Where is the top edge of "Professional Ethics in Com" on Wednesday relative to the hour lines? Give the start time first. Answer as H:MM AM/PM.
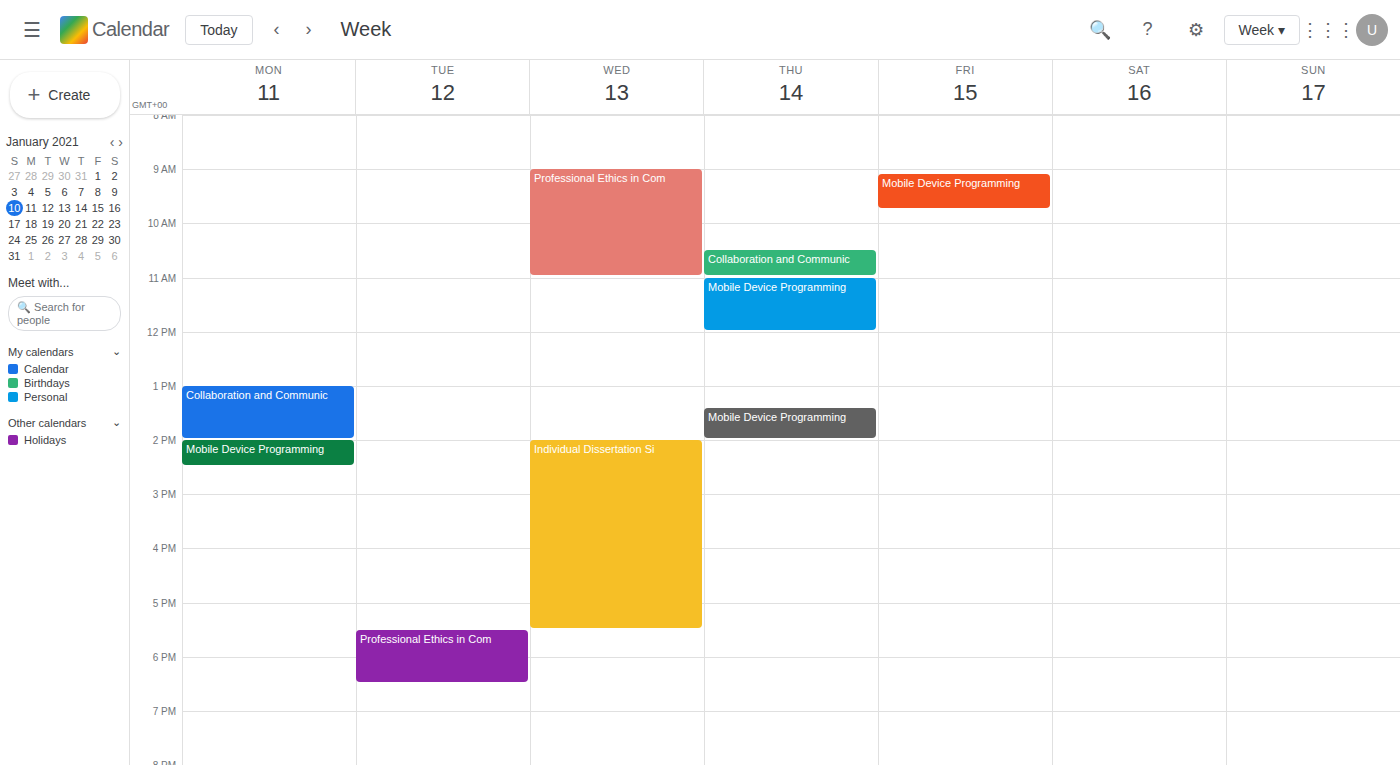
9:00 AM -- exactly on the 9 AM line.